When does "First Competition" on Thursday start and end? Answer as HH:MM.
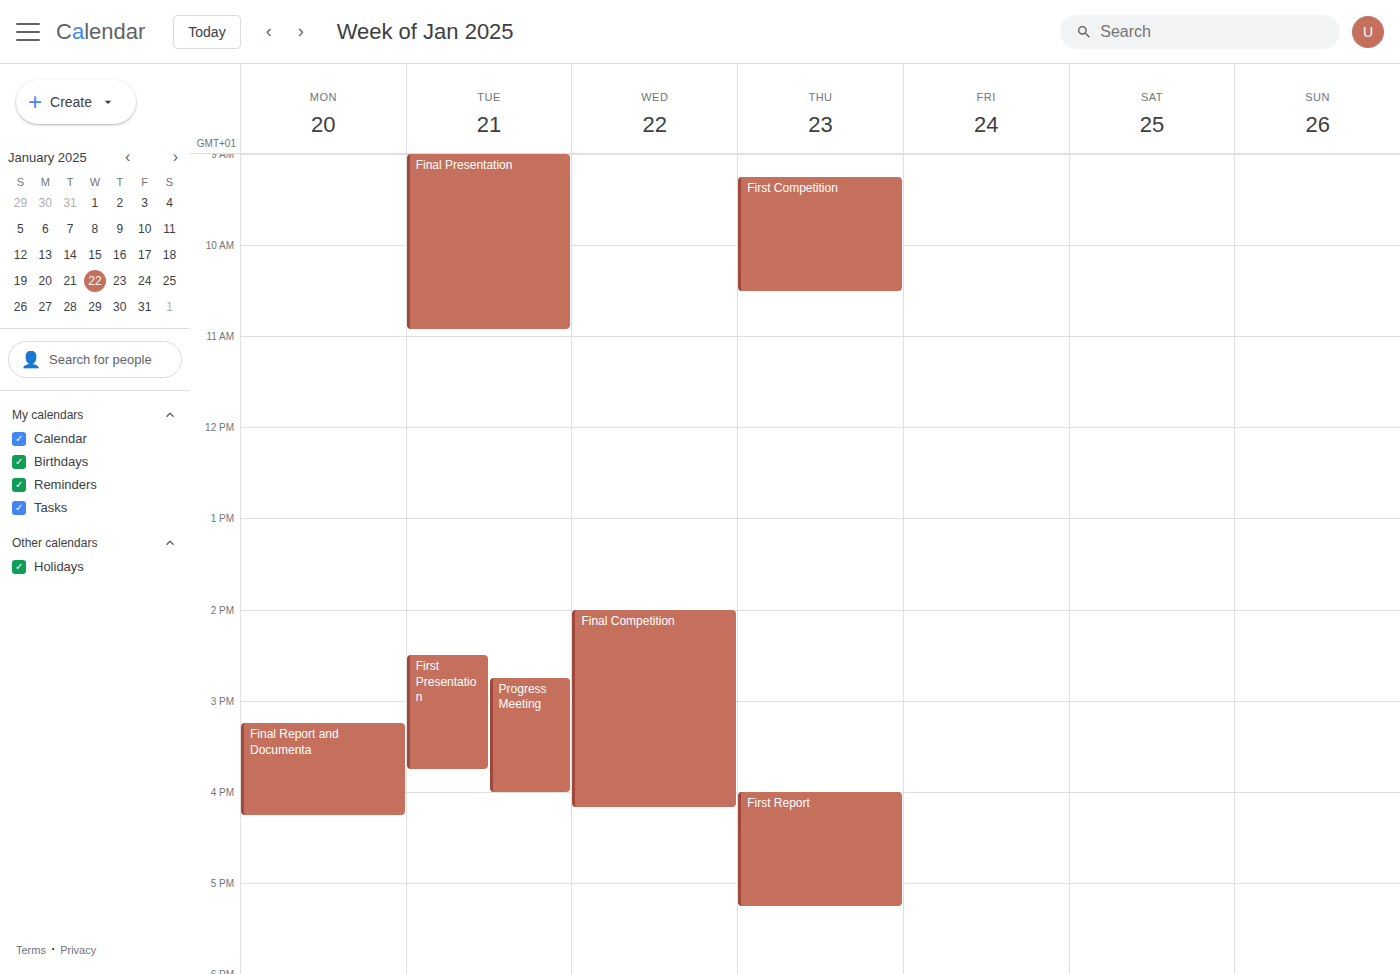
09:15 to 10:30